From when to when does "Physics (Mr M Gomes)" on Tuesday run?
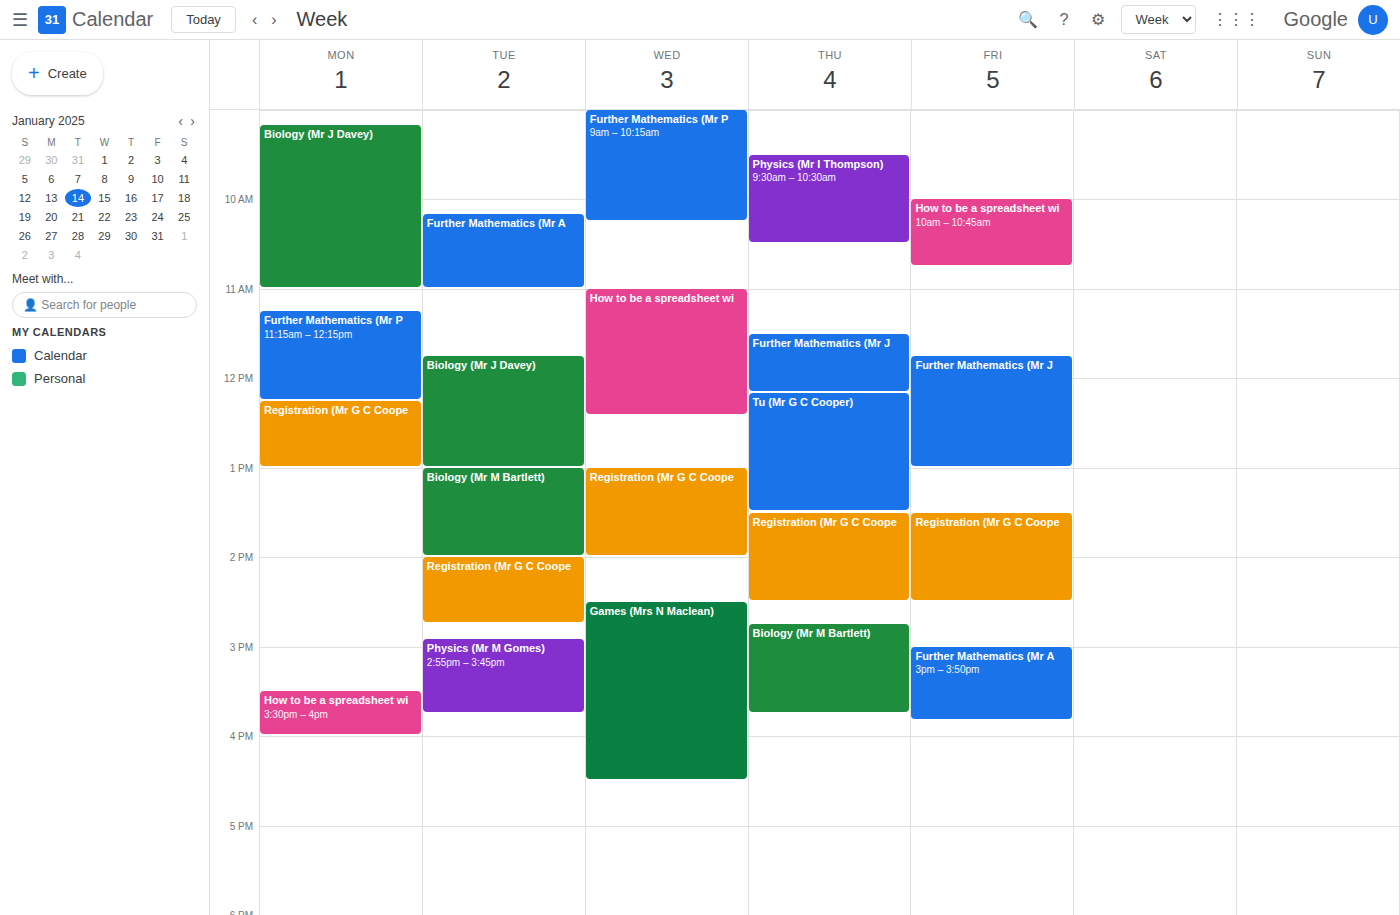
2:55 PM to 3:45 PM